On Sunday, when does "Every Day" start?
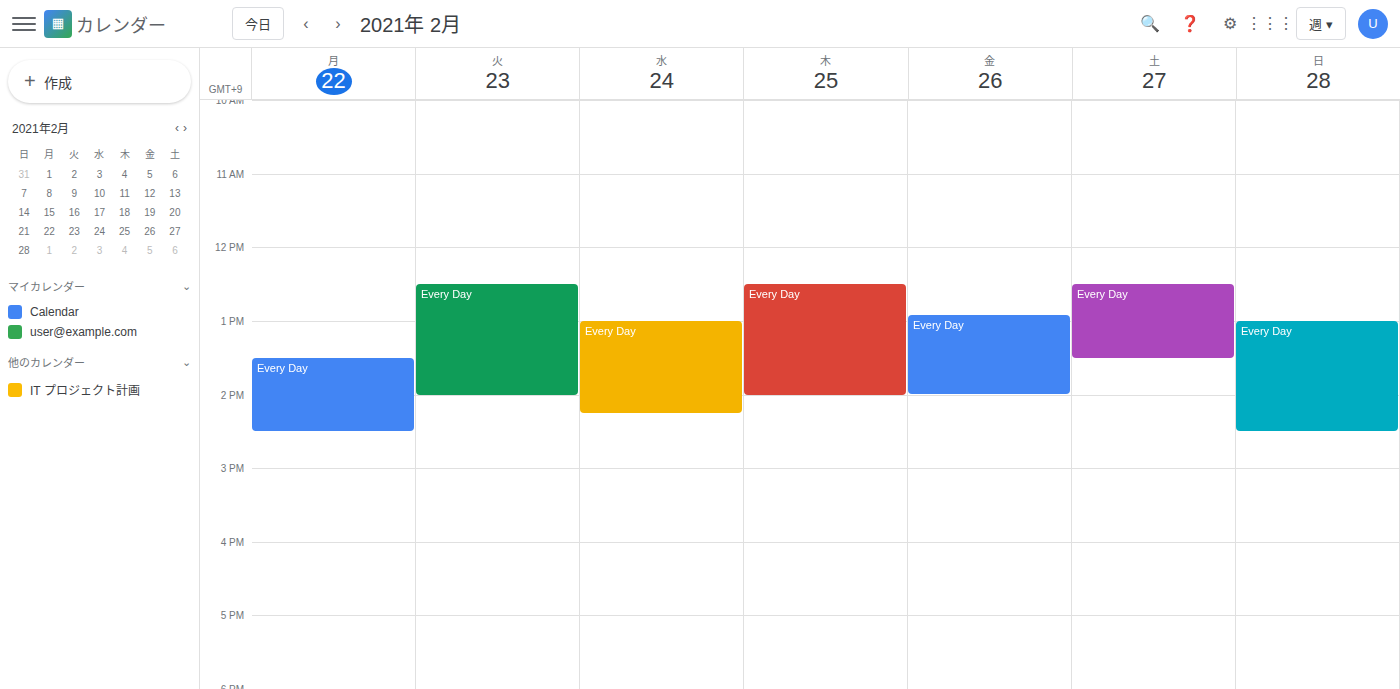
1:00 PM